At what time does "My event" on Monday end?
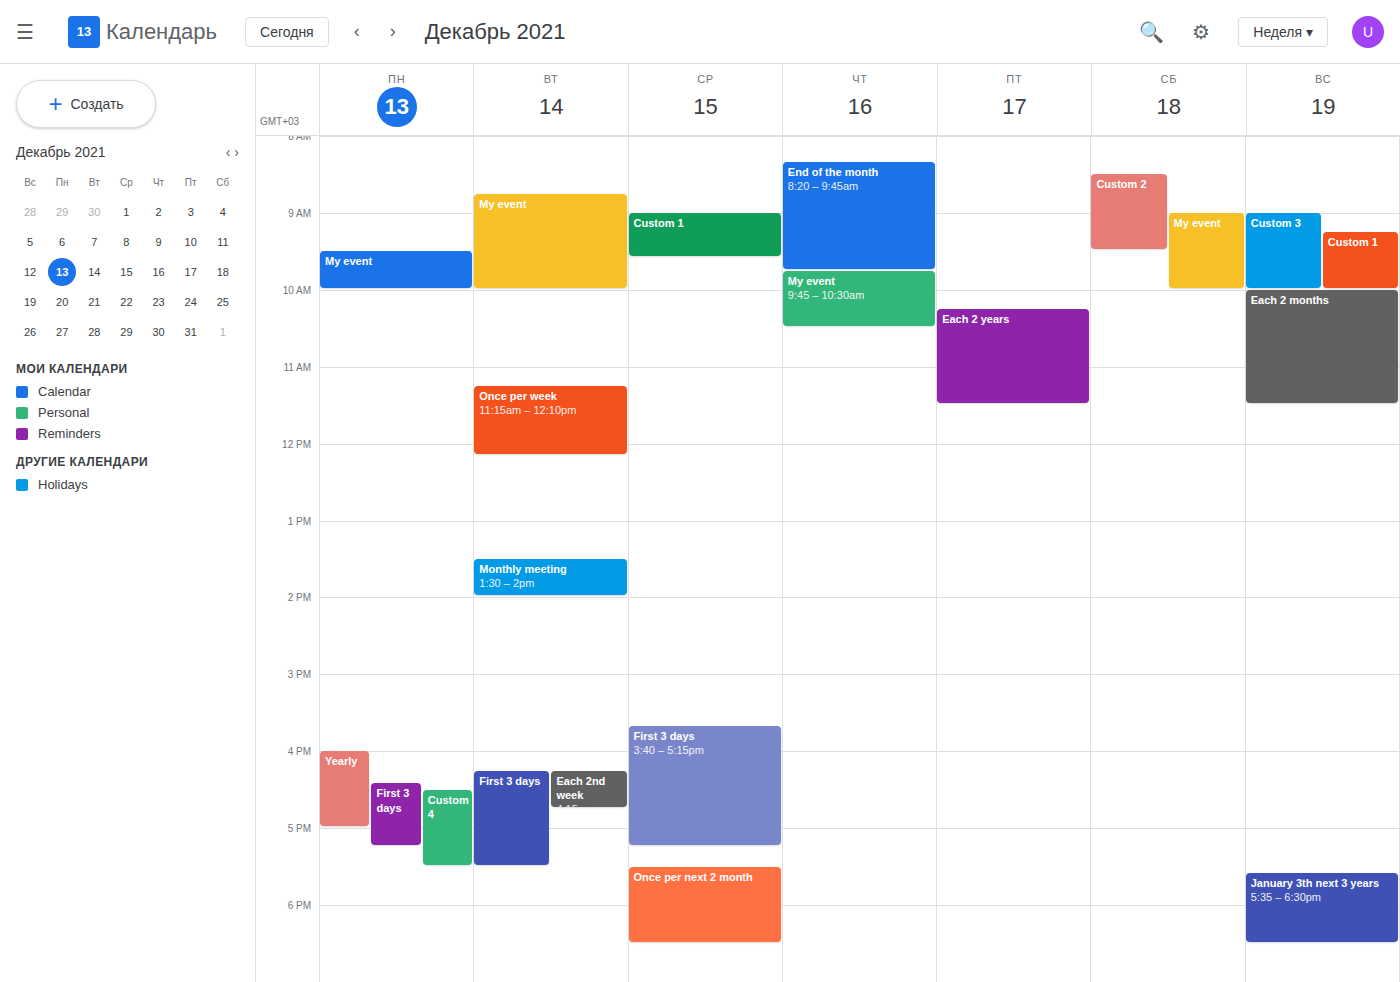
10:00 AM